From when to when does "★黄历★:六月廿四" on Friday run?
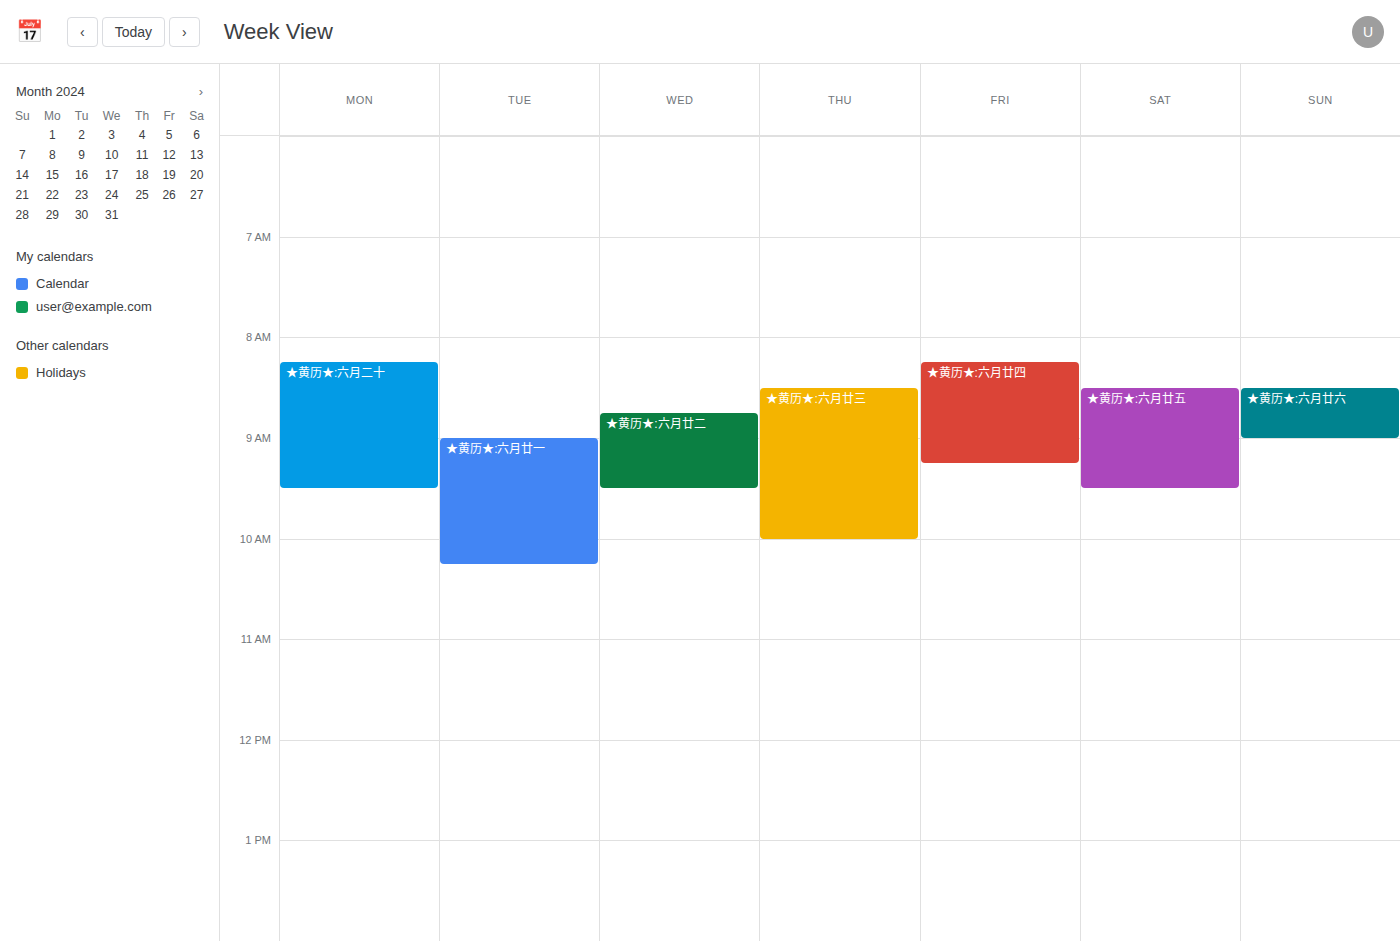
8:15 AM to 9:15 AM